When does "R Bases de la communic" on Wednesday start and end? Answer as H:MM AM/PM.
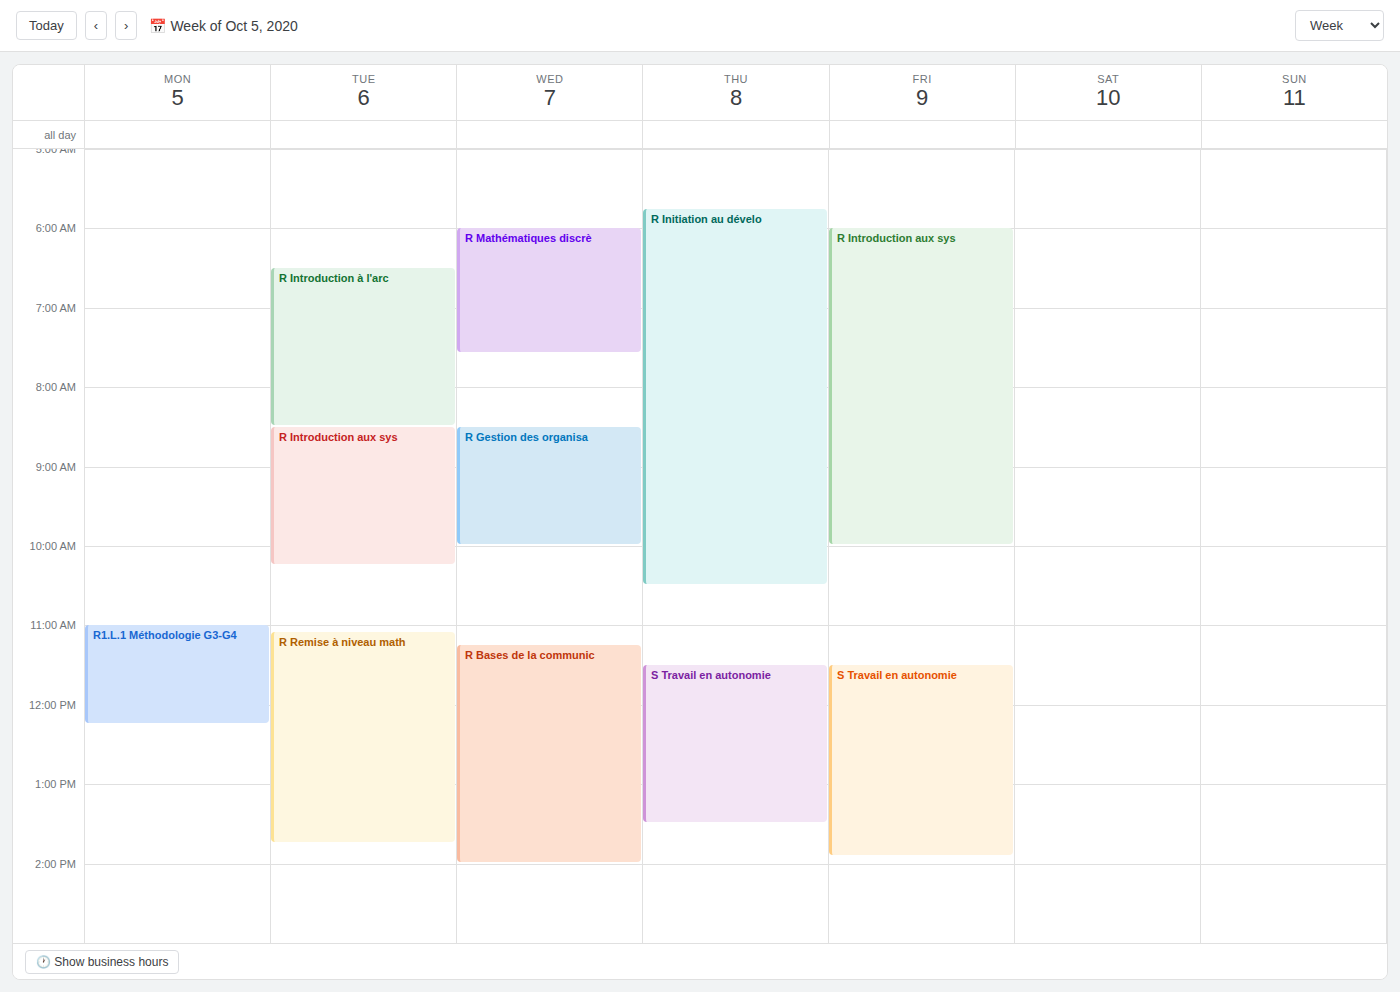
11:15 AM to 2:00 PM